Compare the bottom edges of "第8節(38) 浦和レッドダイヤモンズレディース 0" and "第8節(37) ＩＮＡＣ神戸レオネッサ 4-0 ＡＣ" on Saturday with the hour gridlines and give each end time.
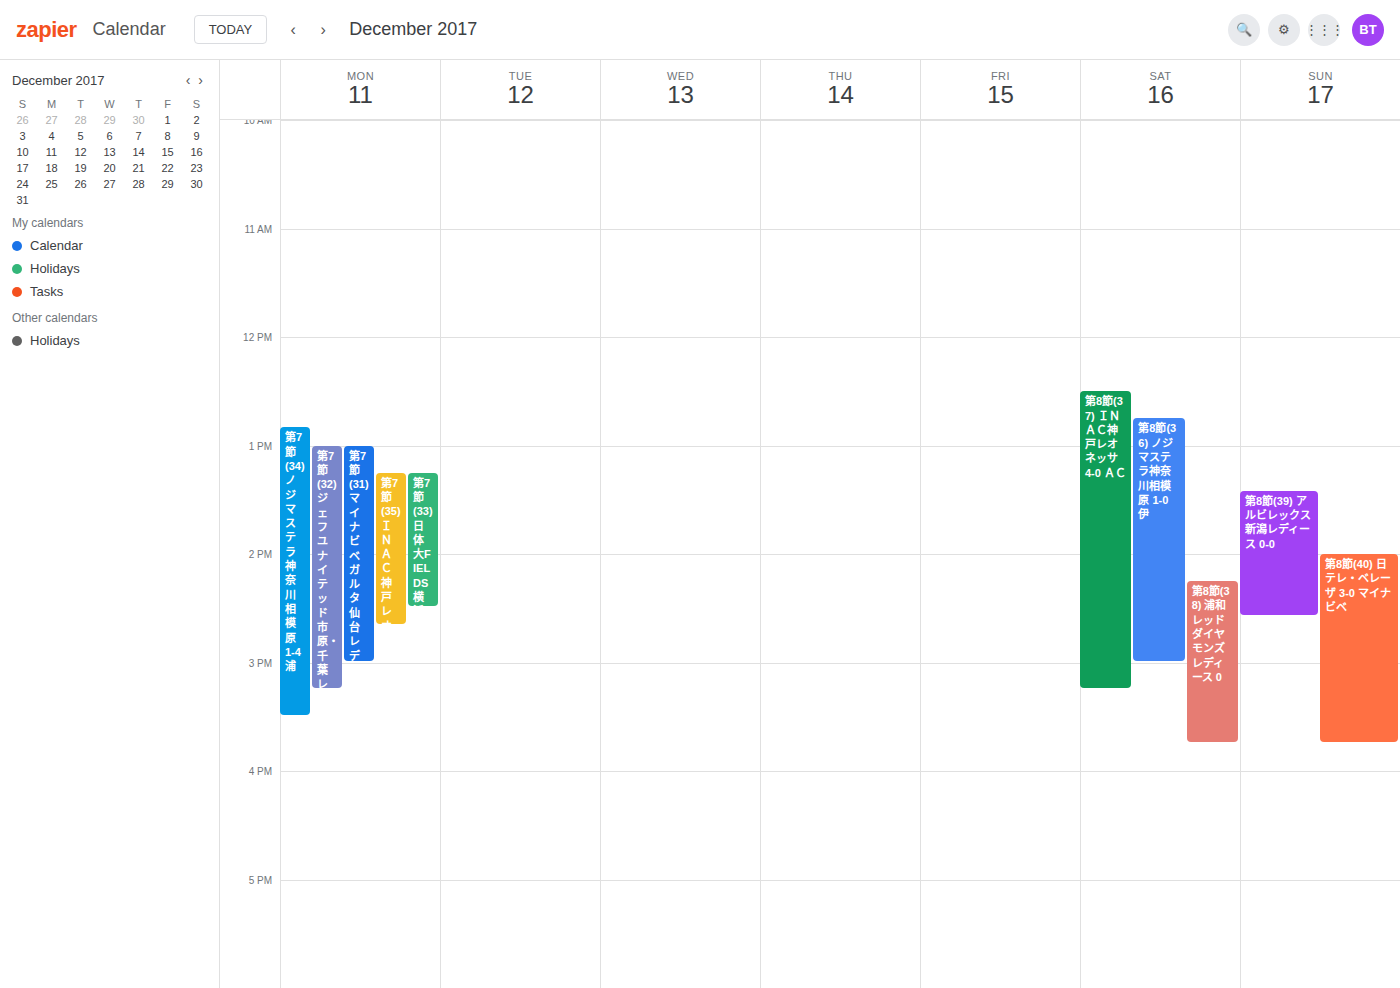
"第8節(38) 浦和レッドダイヤモンズレディース 0": 15:45, neither: three quarters of the way from the 15:00 line to the 16:00 line. "第8節(37) ＩＮＡＣ神戸レオネッサ 4-0 ＡＣ": 15:15, neither: a quarter of the way from the 15:00 line to the 16:00 line.